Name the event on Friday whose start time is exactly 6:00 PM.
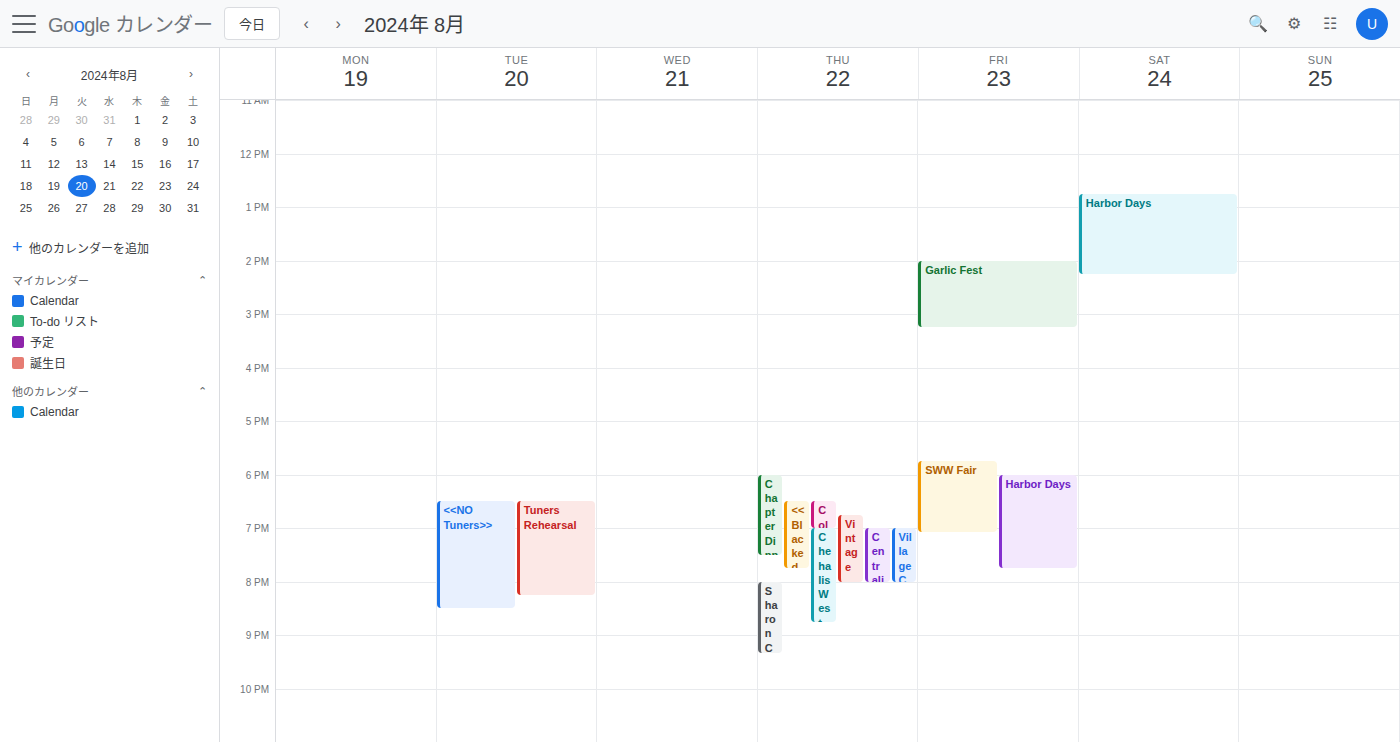
"Harbor Days"